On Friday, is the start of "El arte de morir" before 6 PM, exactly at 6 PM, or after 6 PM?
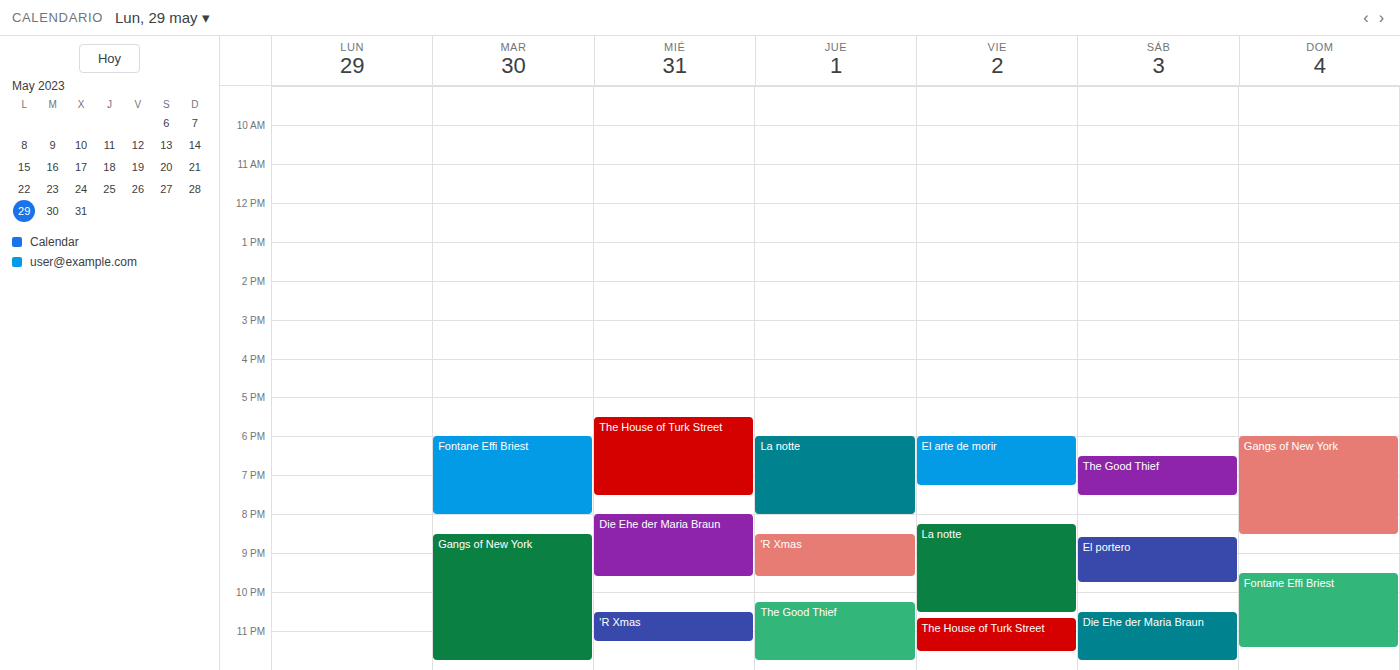
6:00 PM -- exactly at 6 PM, on the 6 PM line.